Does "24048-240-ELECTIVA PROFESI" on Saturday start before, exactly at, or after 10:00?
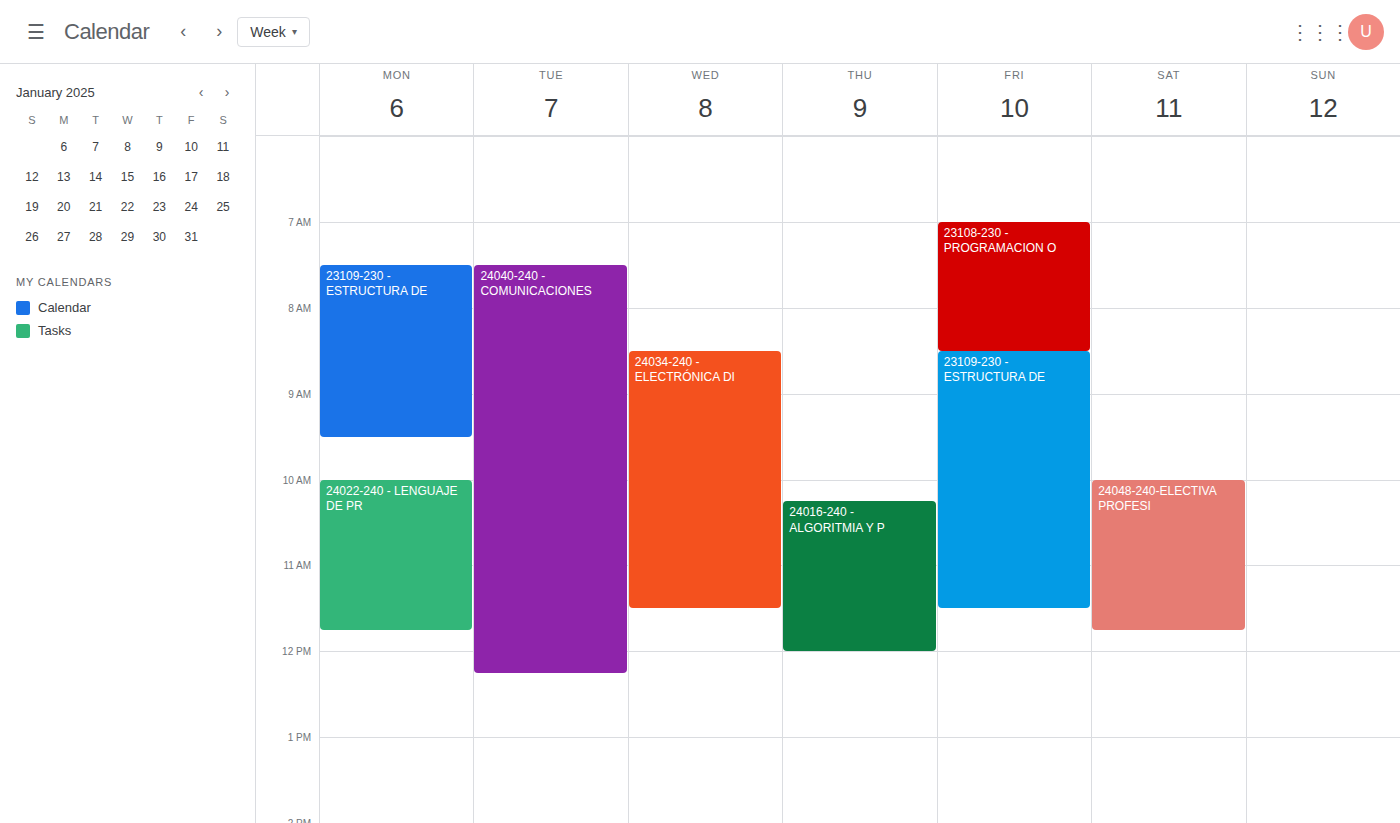
10:00 -- exactly at 10:00, on the 10:00 line.